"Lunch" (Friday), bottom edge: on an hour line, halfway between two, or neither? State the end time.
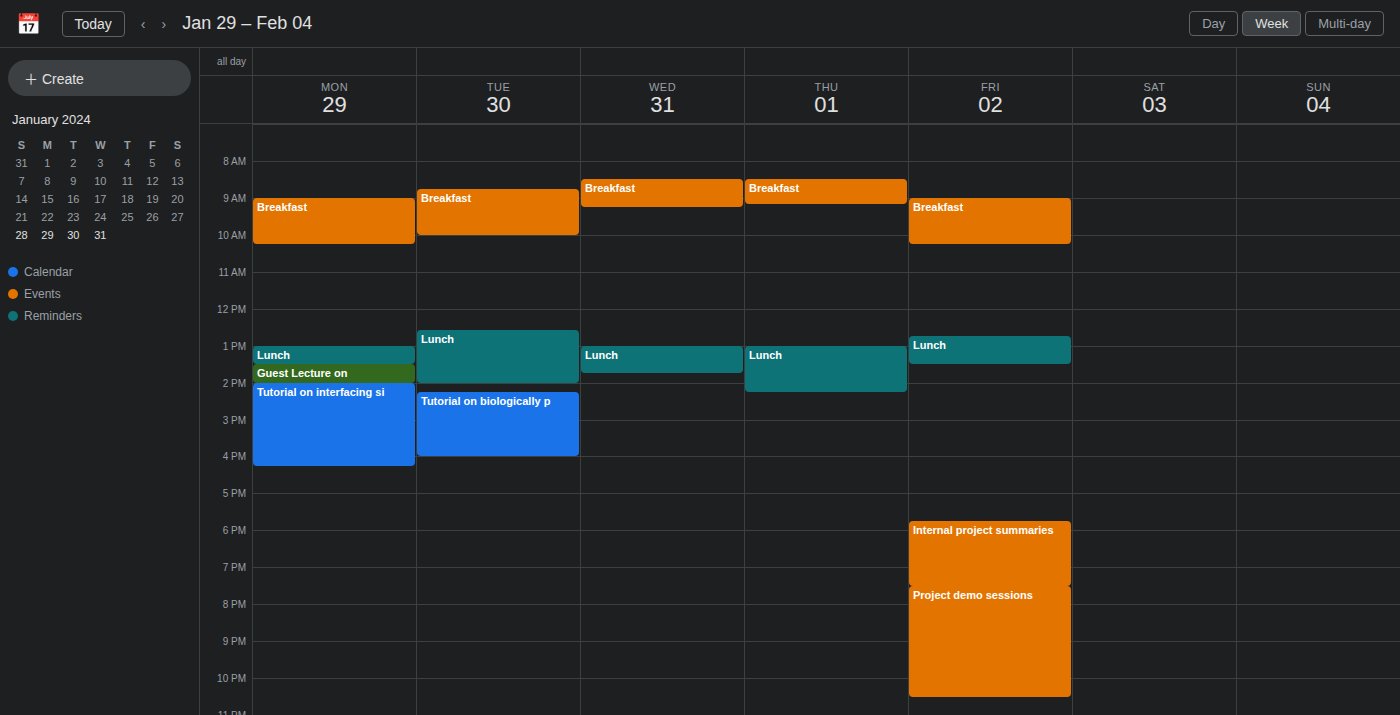
1:30 PM -- halfway between the 1 PM and 2 PM lines.